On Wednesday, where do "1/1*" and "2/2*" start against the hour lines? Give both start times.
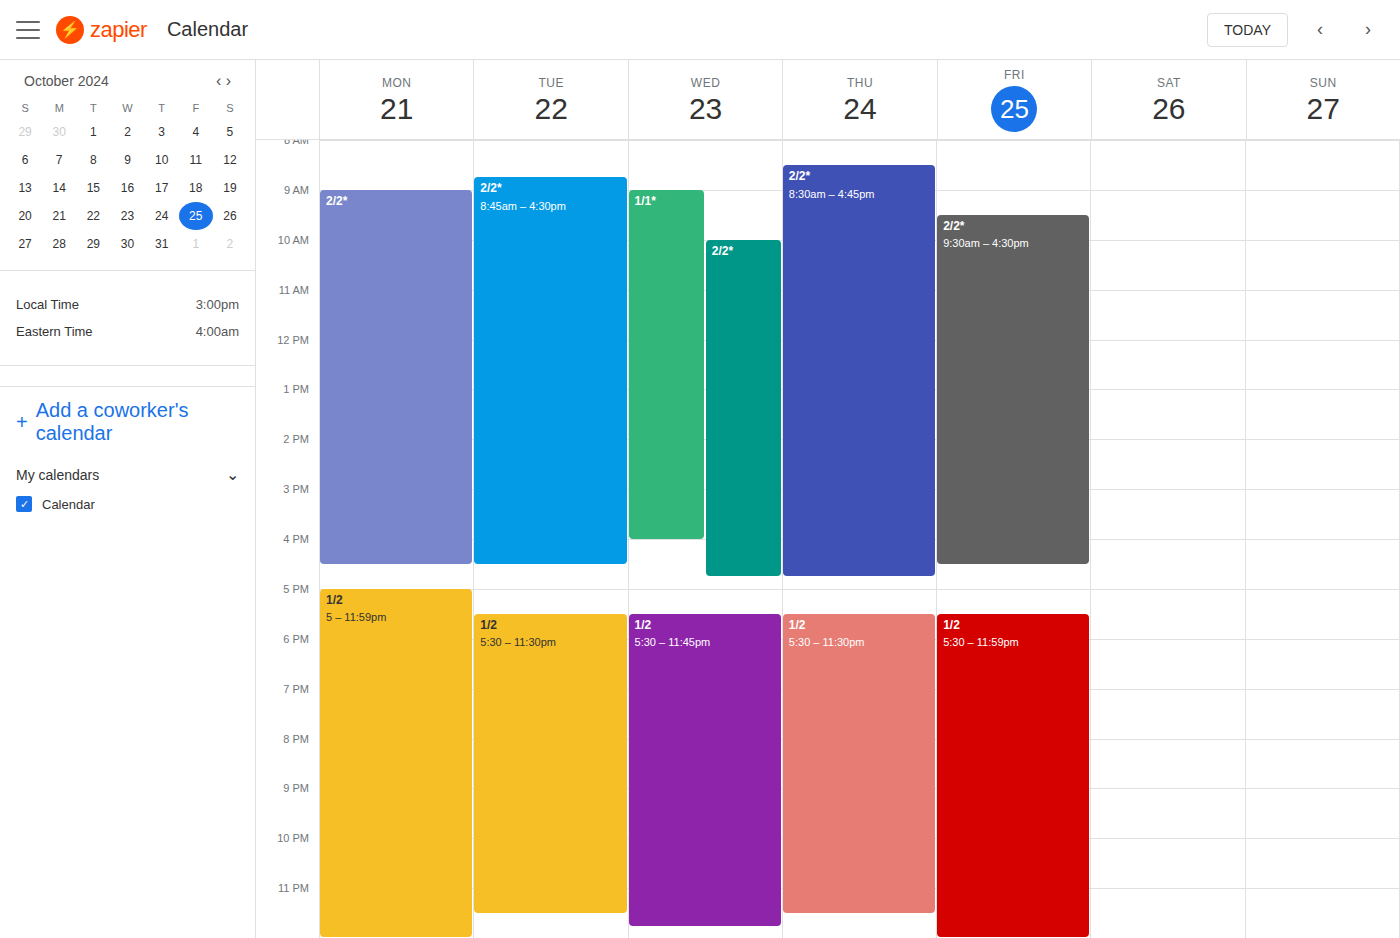
"1/1*": 9:00 AM, exactly on the 9 AM line. "2/2*": 10:00 AM, exactly on the 10 AM line.